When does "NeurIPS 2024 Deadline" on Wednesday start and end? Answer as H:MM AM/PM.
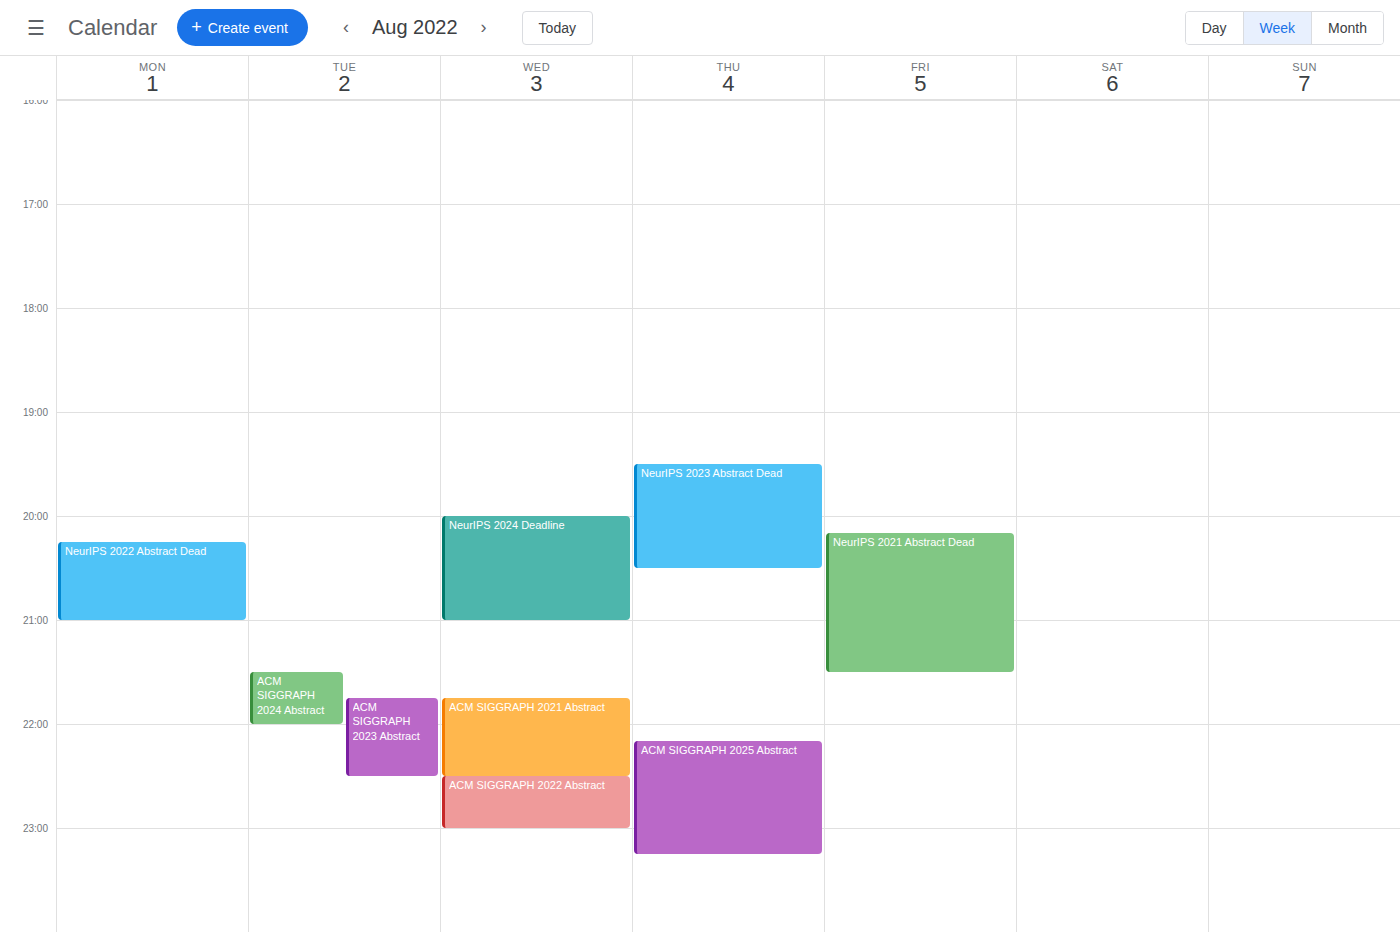
8:00 PM to 9:00 PM